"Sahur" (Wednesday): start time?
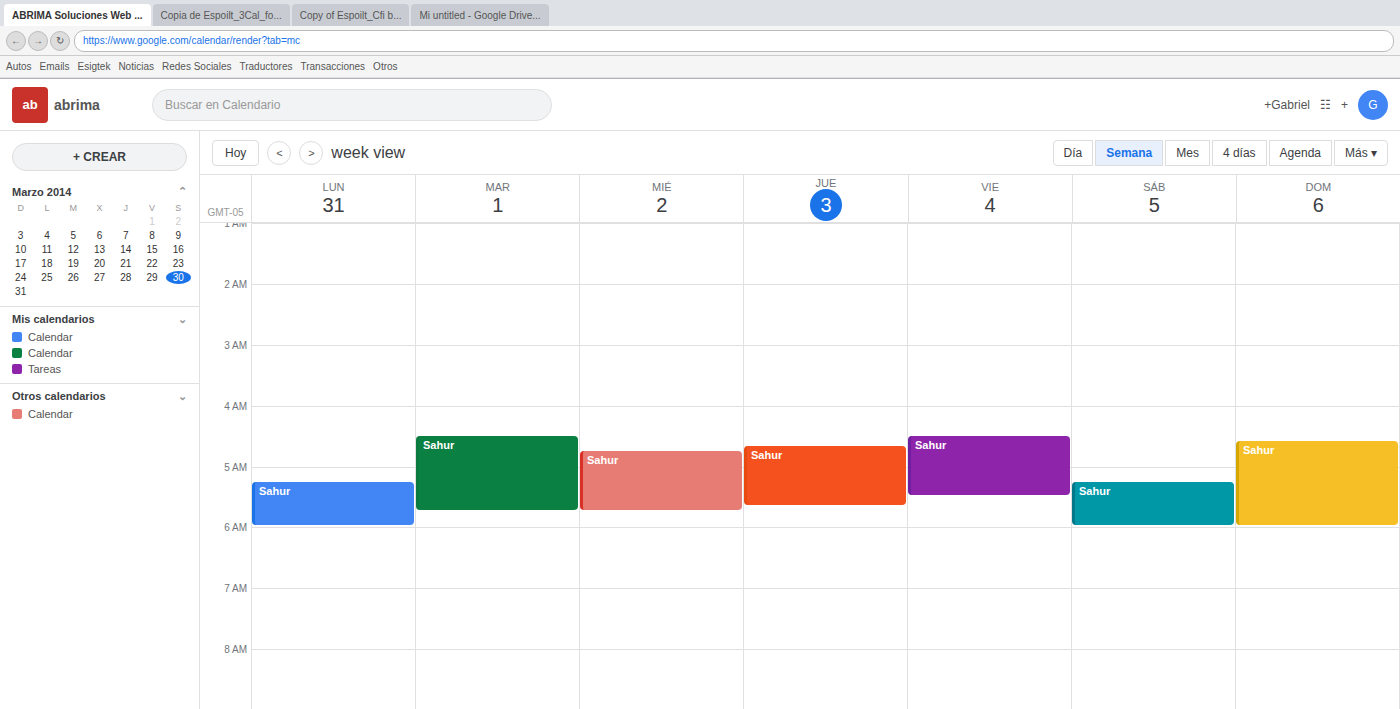
4:45 AM